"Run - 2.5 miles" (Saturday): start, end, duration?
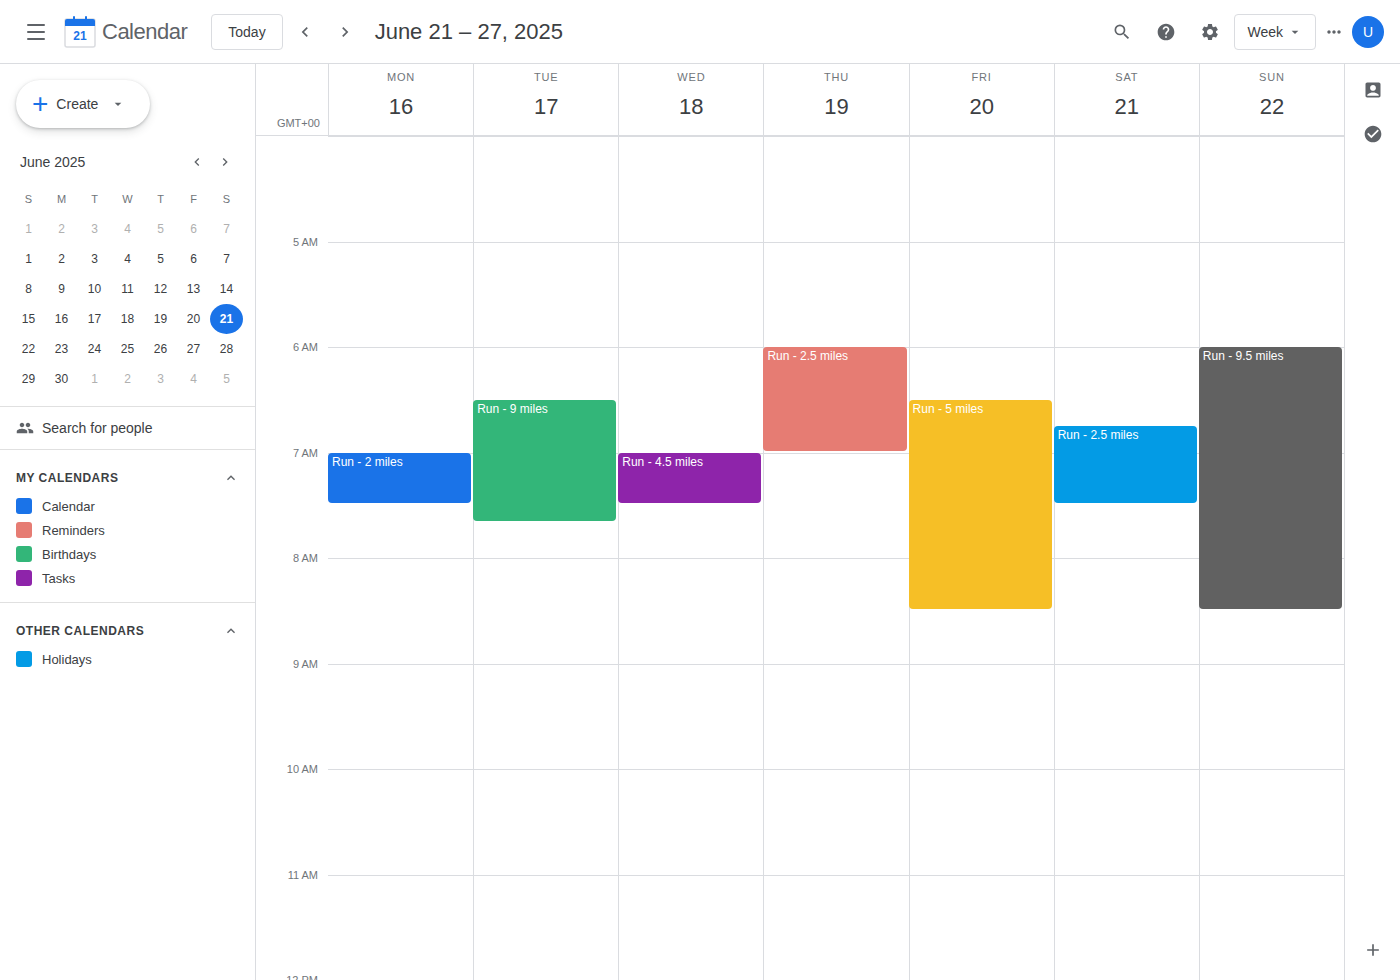
6:45 AM to 7:30 AM, 45 minutes